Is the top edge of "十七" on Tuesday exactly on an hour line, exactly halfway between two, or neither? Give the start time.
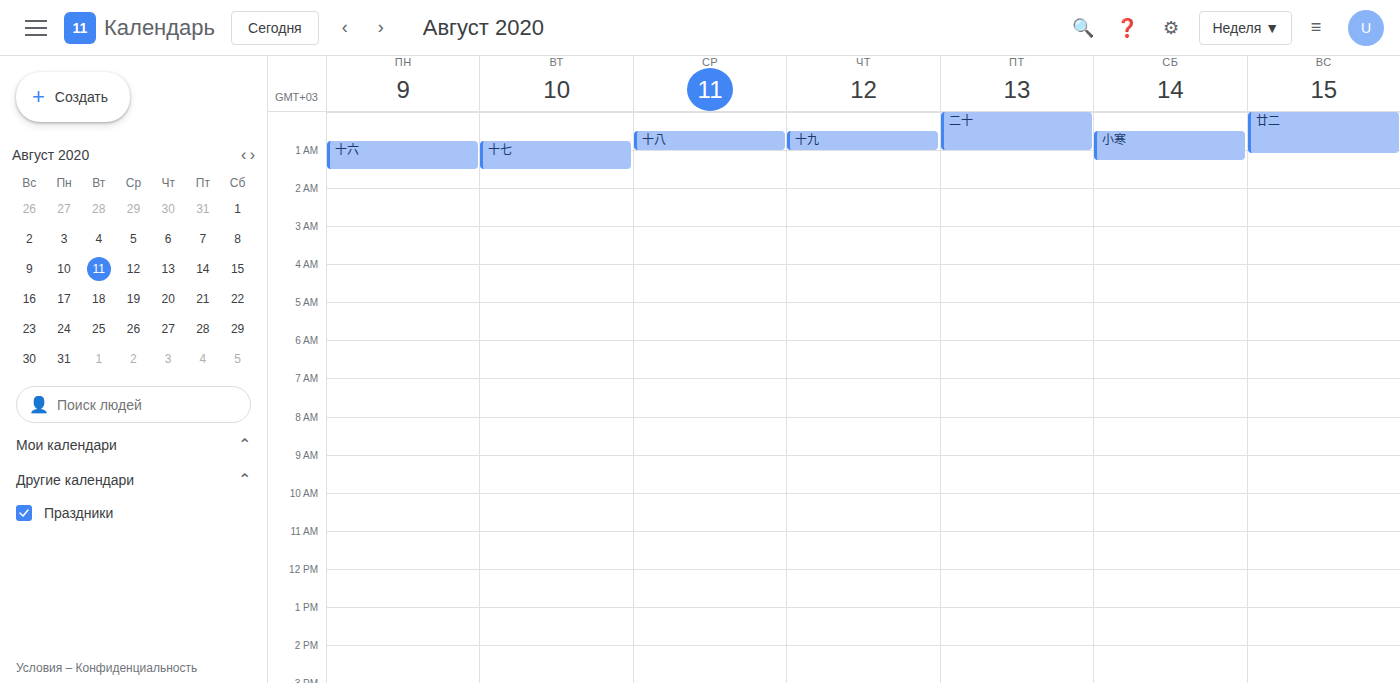
12:45 AM -- neither: three quarters of the way from the 12 AM line to the 1 AM line.